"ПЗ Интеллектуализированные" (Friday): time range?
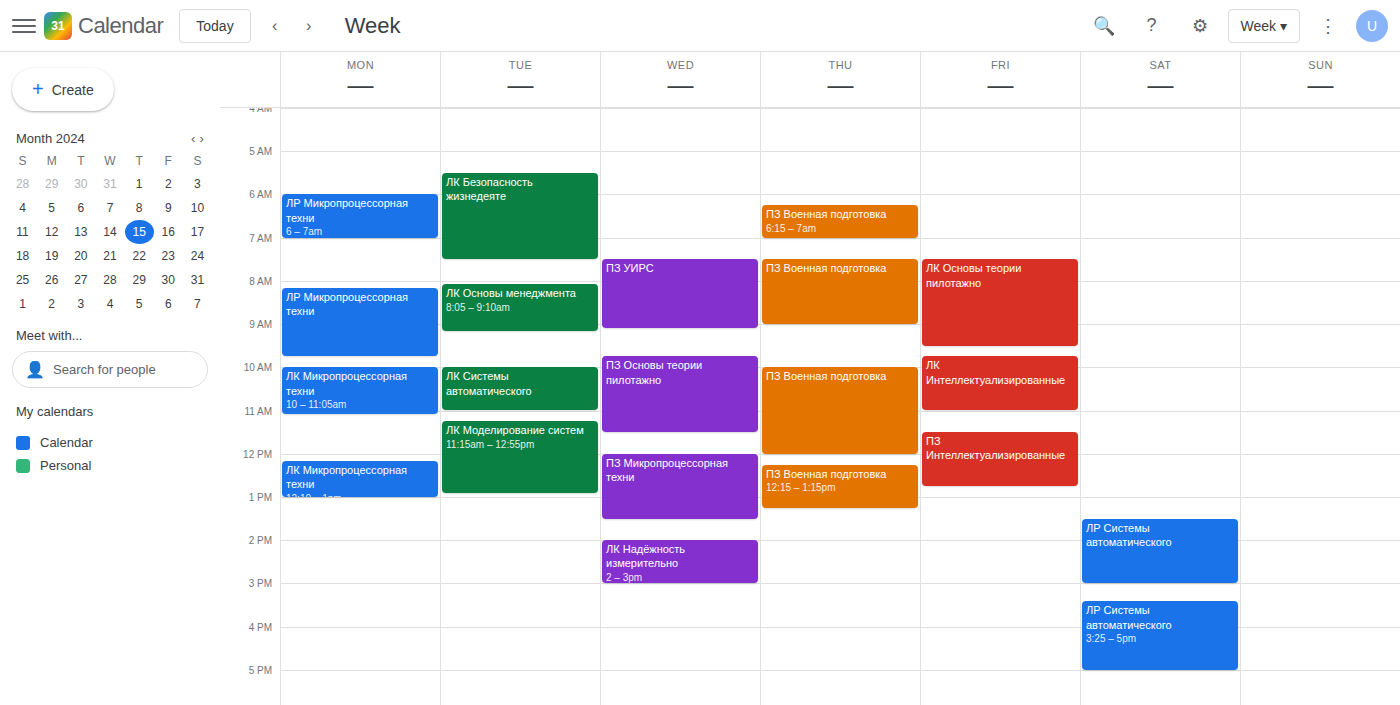
11:30 AM to 12:45 PM